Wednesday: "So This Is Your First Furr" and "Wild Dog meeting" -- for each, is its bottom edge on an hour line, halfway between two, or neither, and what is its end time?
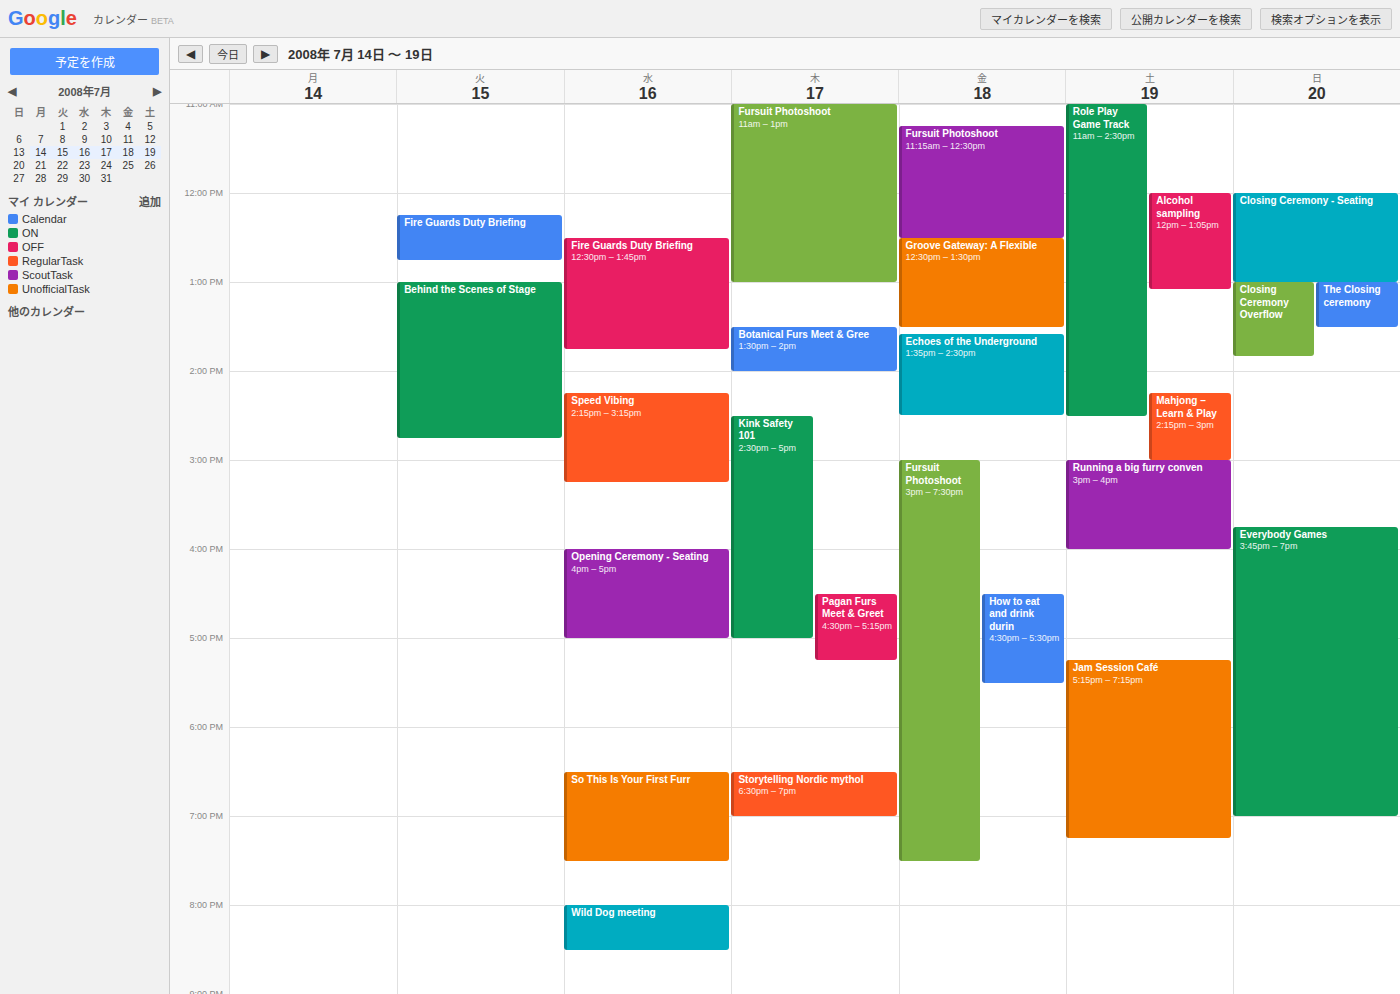
"So This Is Your First Furr": 7:30 PM, halfway between the 7 PM and 8 PM lines. "Wild Dog meeting": 8:30 PM, halfway between the 8 PM and 9 PM lines.